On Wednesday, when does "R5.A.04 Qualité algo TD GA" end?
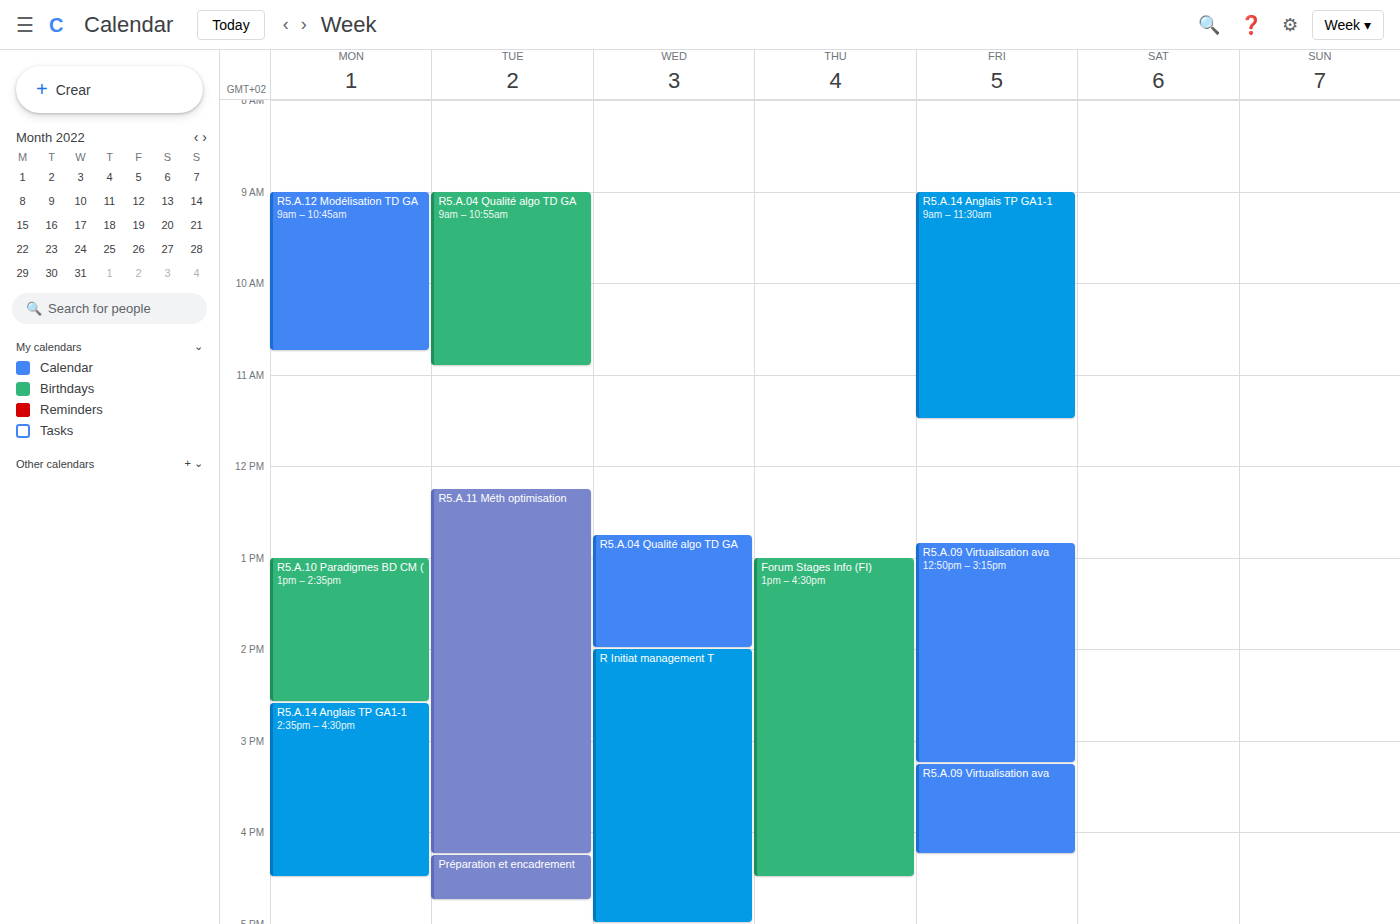
2:00 PM